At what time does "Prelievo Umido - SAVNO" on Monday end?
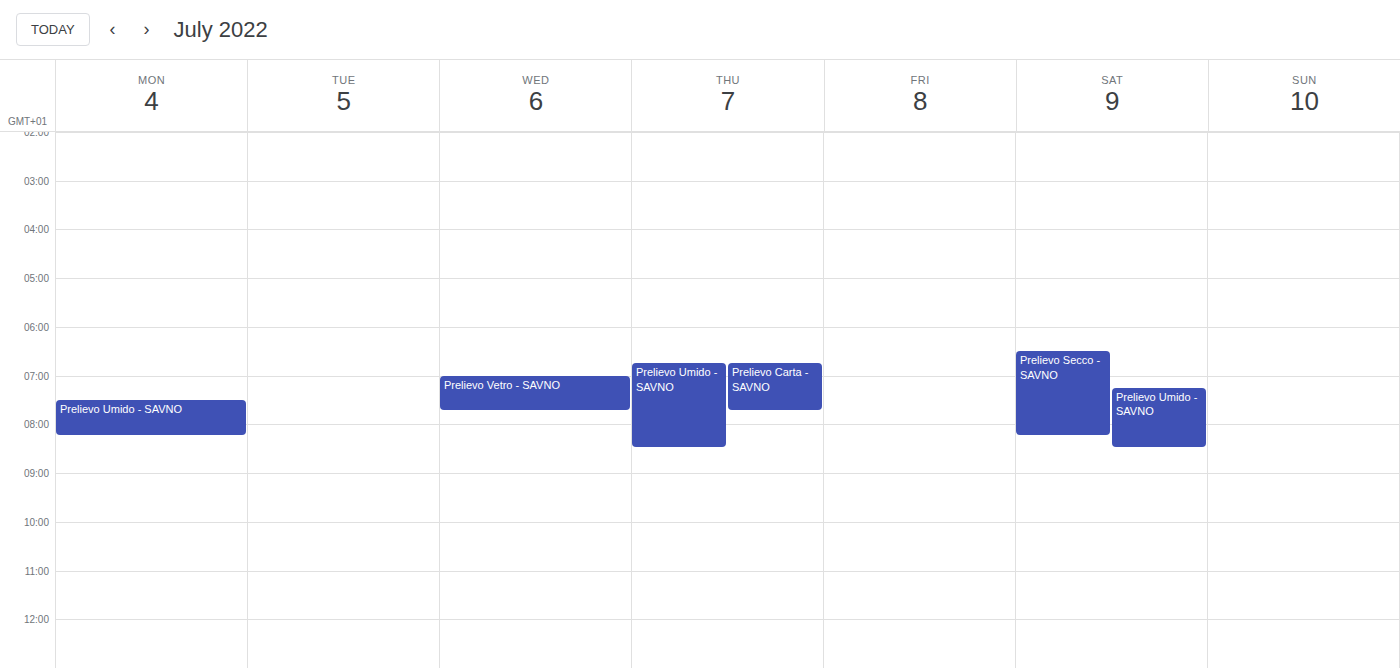
8:15 AM